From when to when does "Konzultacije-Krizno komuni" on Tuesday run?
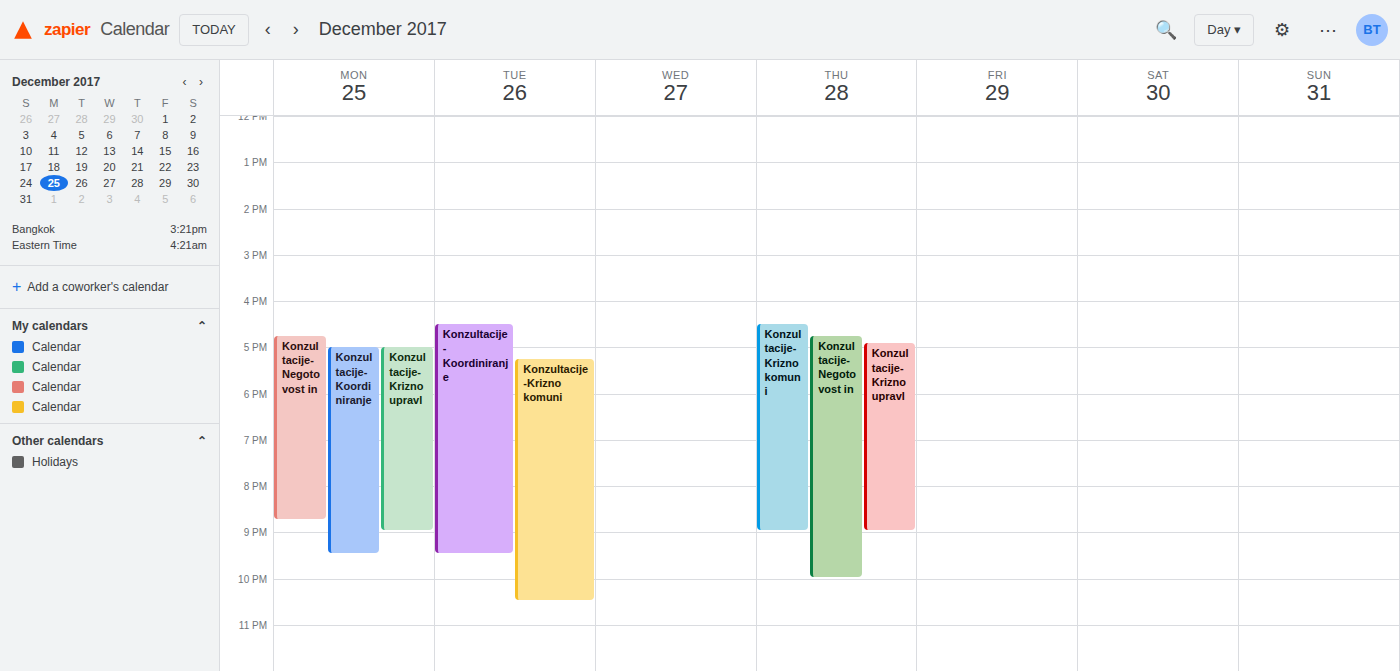
17:15 to 22:30